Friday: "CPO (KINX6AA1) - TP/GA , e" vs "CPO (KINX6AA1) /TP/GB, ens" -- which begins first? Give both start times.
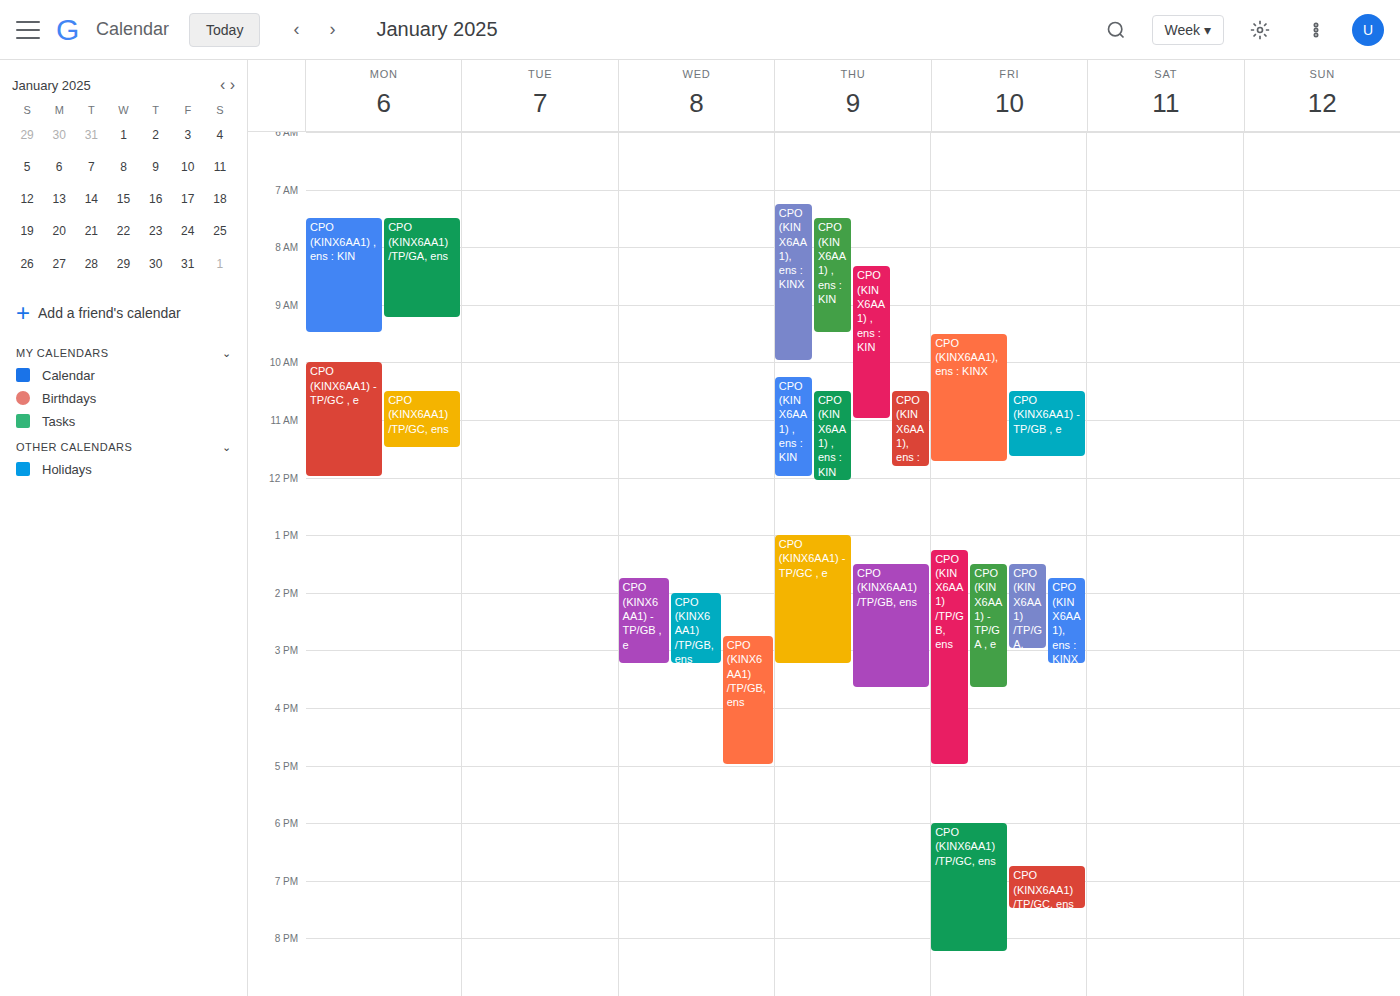
"CPO (KINX6AA1) /TP/GB, ens" 1:15 PM; "CPO (KINX6AA1) - TP/GA , e" 1:30 PM.